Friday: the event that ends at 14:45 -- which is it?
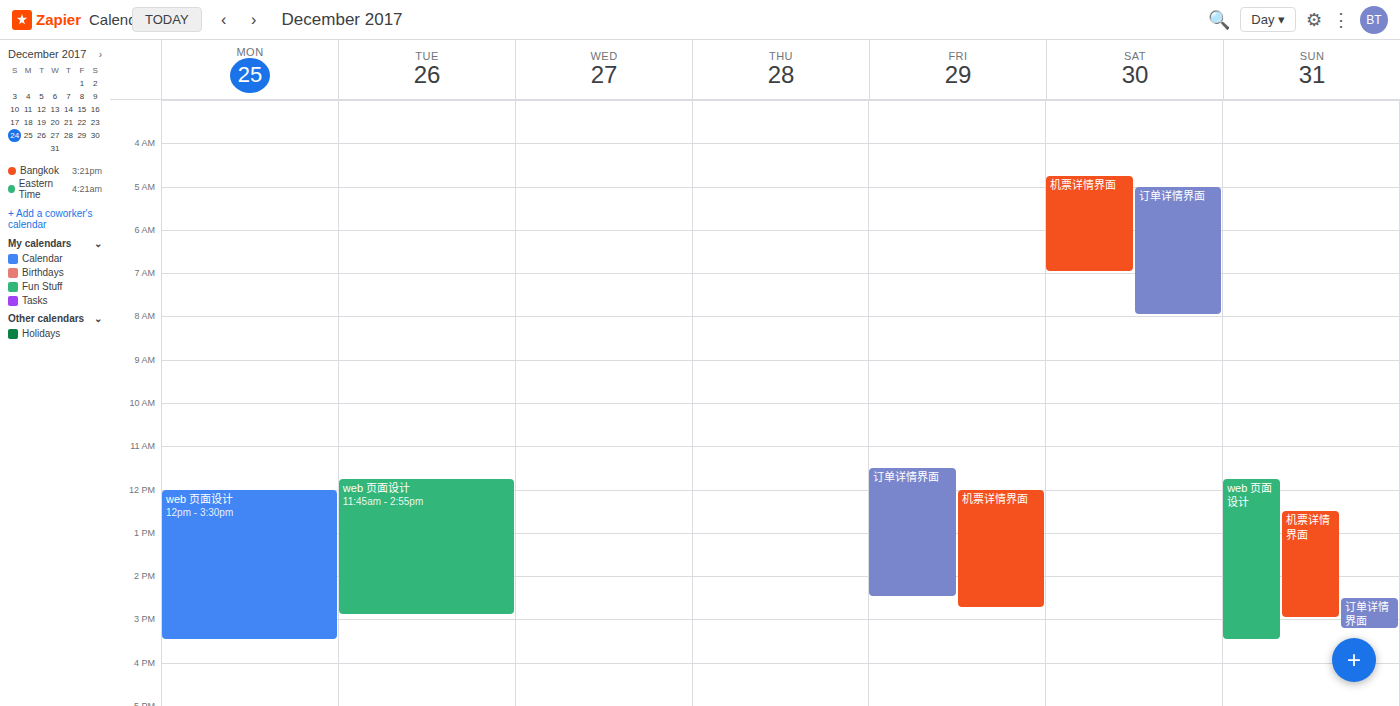
"机票详情界面"